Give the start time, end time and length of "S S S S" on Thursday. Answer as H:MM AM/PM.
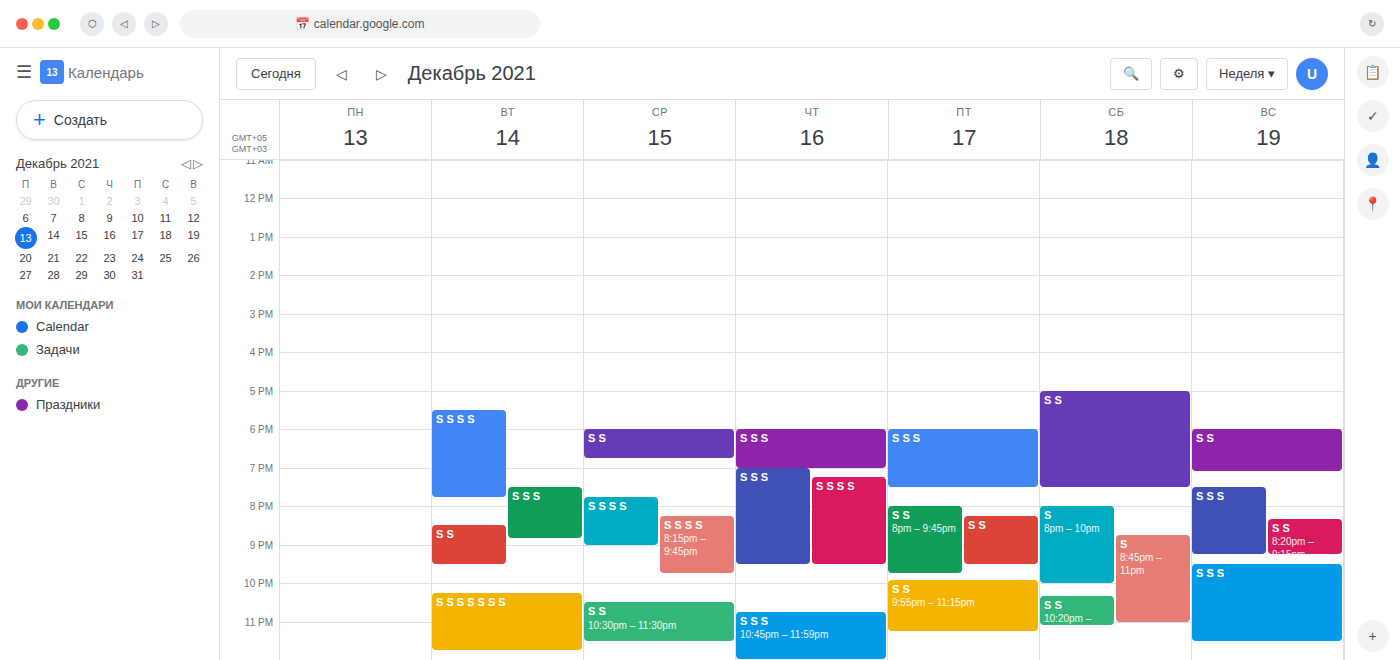
7:15 PM to 9:30 PM, 2 hours 15 minutes